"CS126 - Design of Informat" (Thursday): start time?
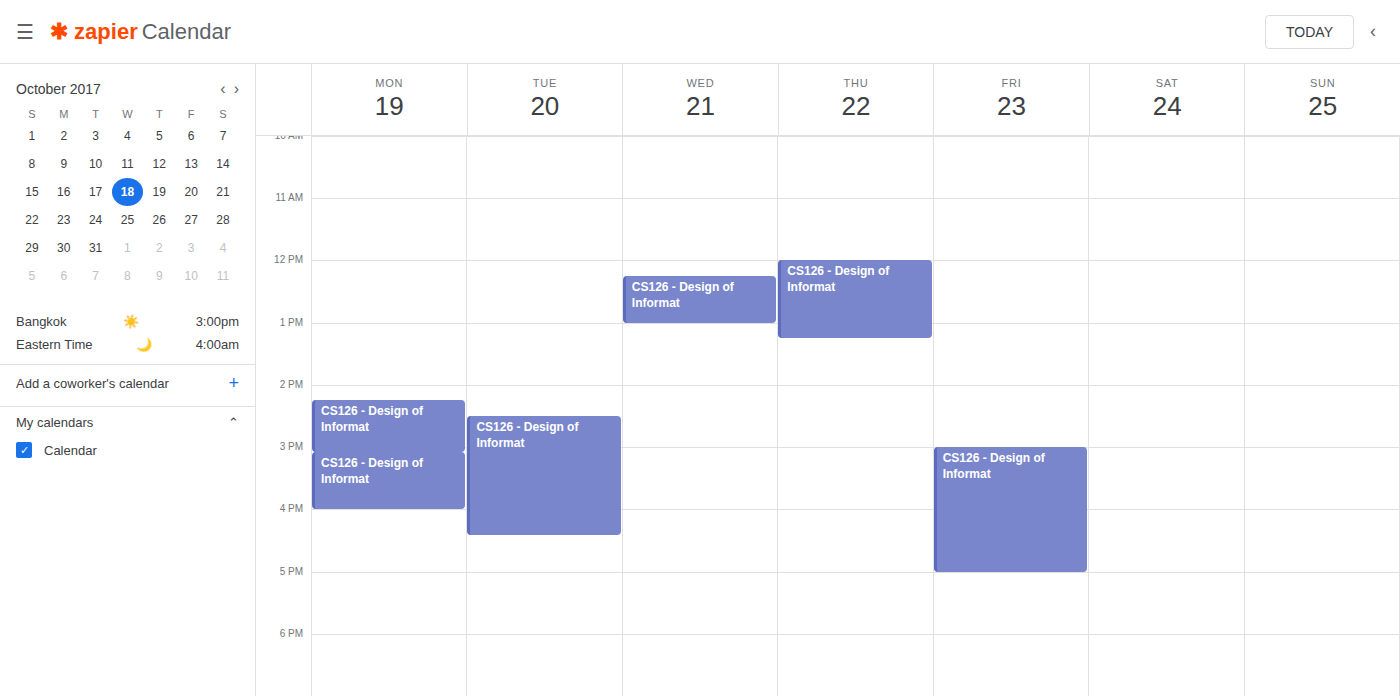
12:00